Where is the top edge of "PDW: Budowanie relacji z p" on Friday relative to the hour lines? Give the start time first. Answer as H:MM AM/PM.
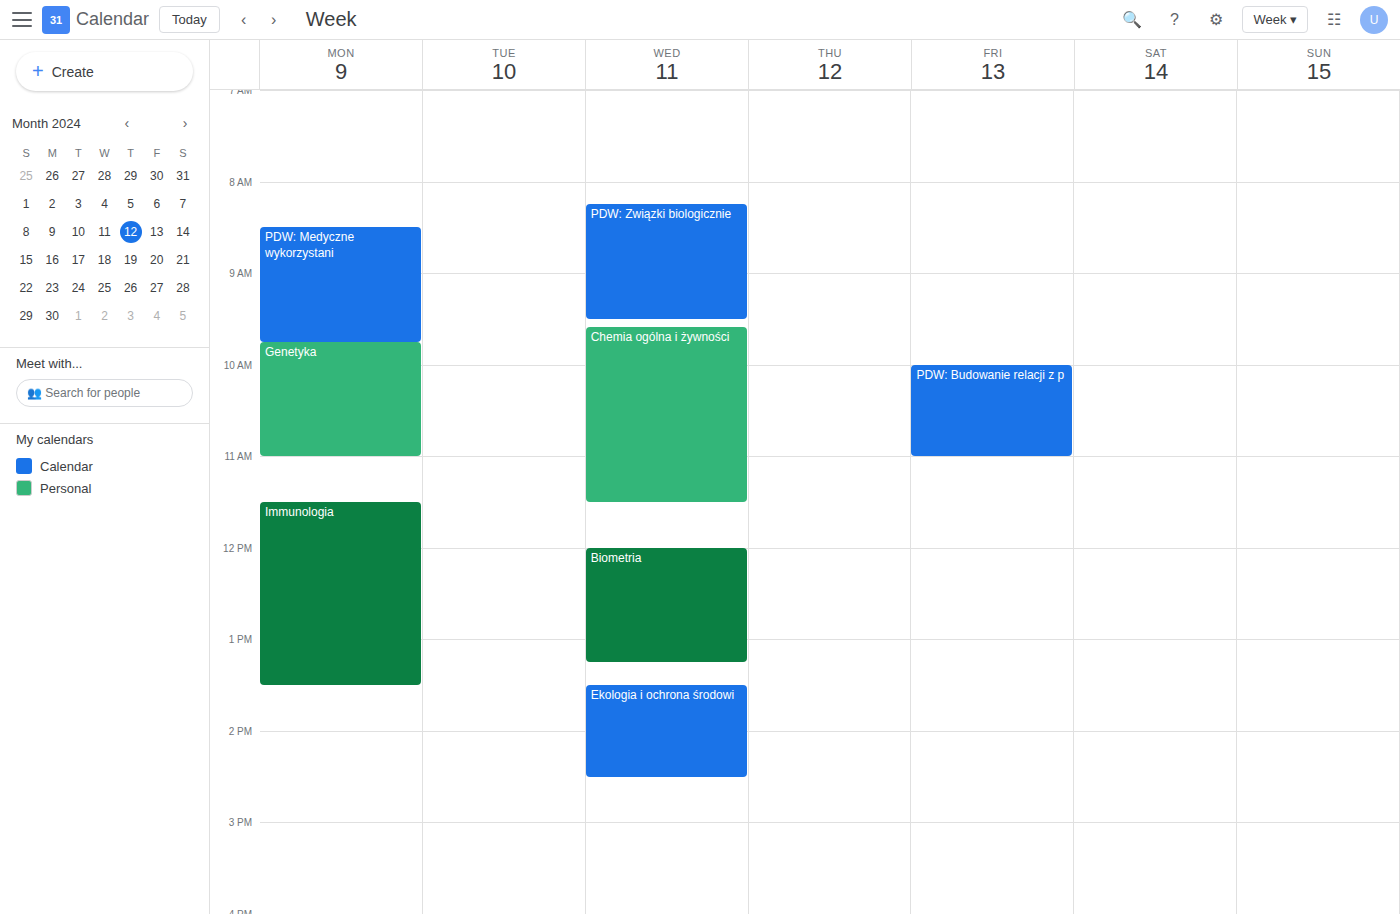
10:00 AM -- exactly on the 10 AM line.